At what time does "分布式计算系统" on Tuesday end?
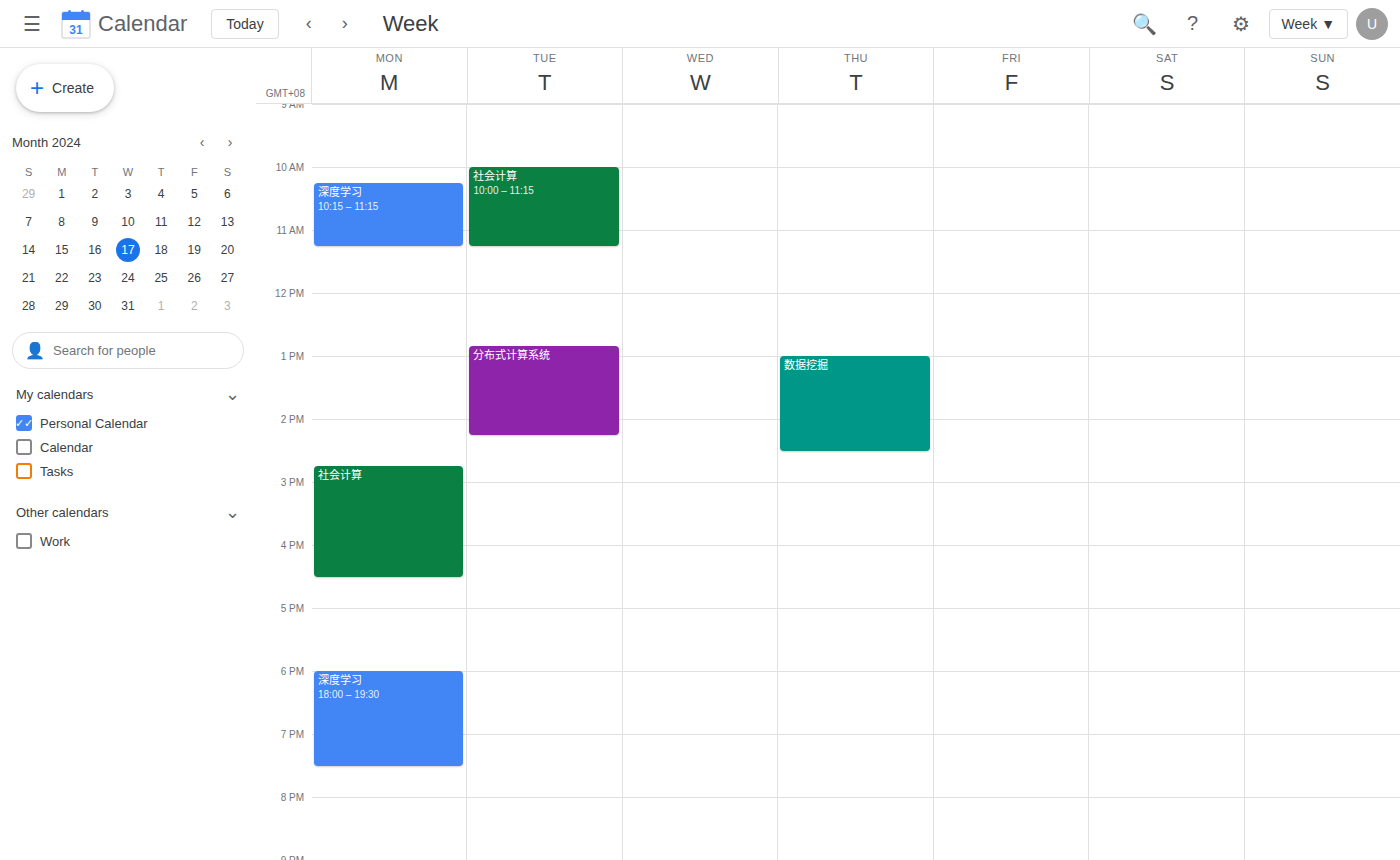
2:15 PM